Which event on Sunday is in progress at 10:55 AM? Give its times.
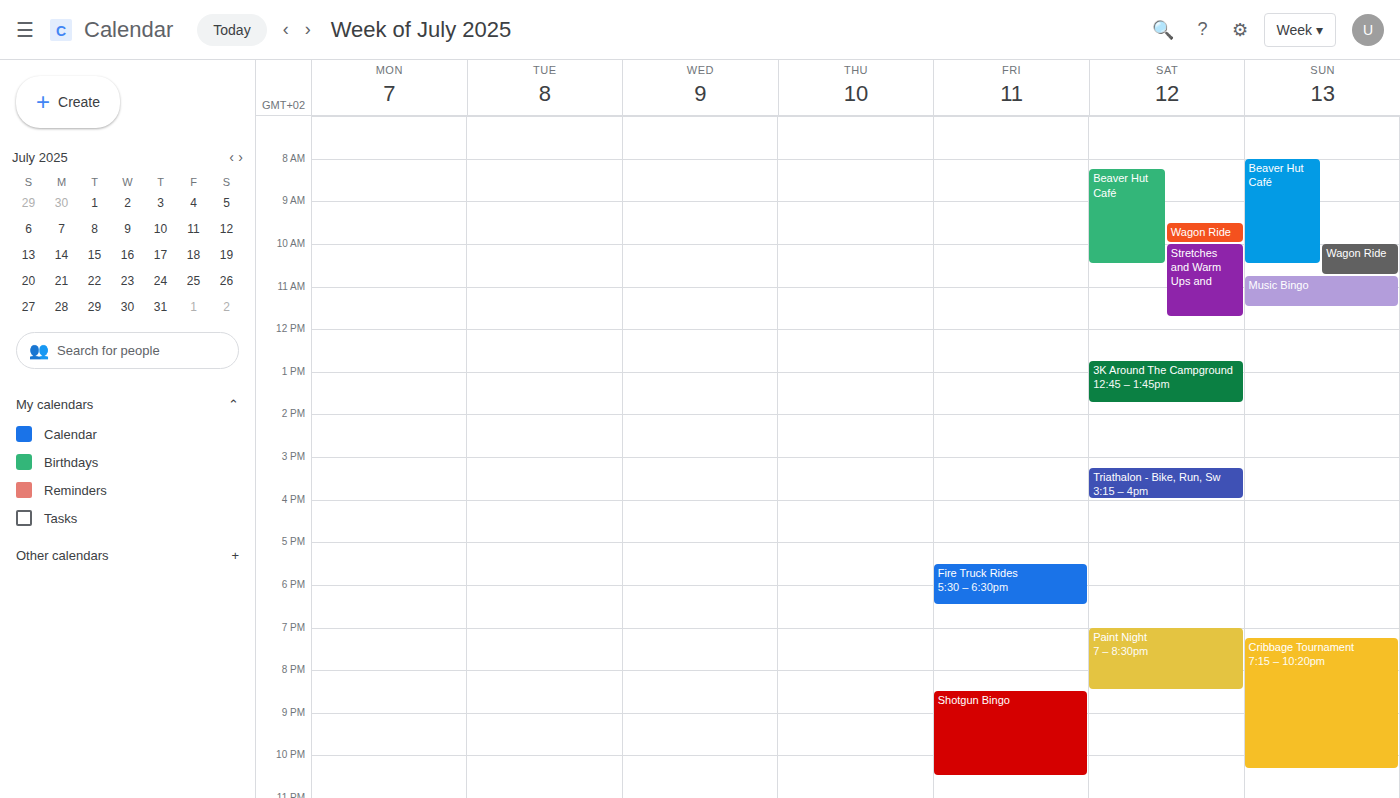
"Music Bingo", 10:45 AM to 11:30 AM